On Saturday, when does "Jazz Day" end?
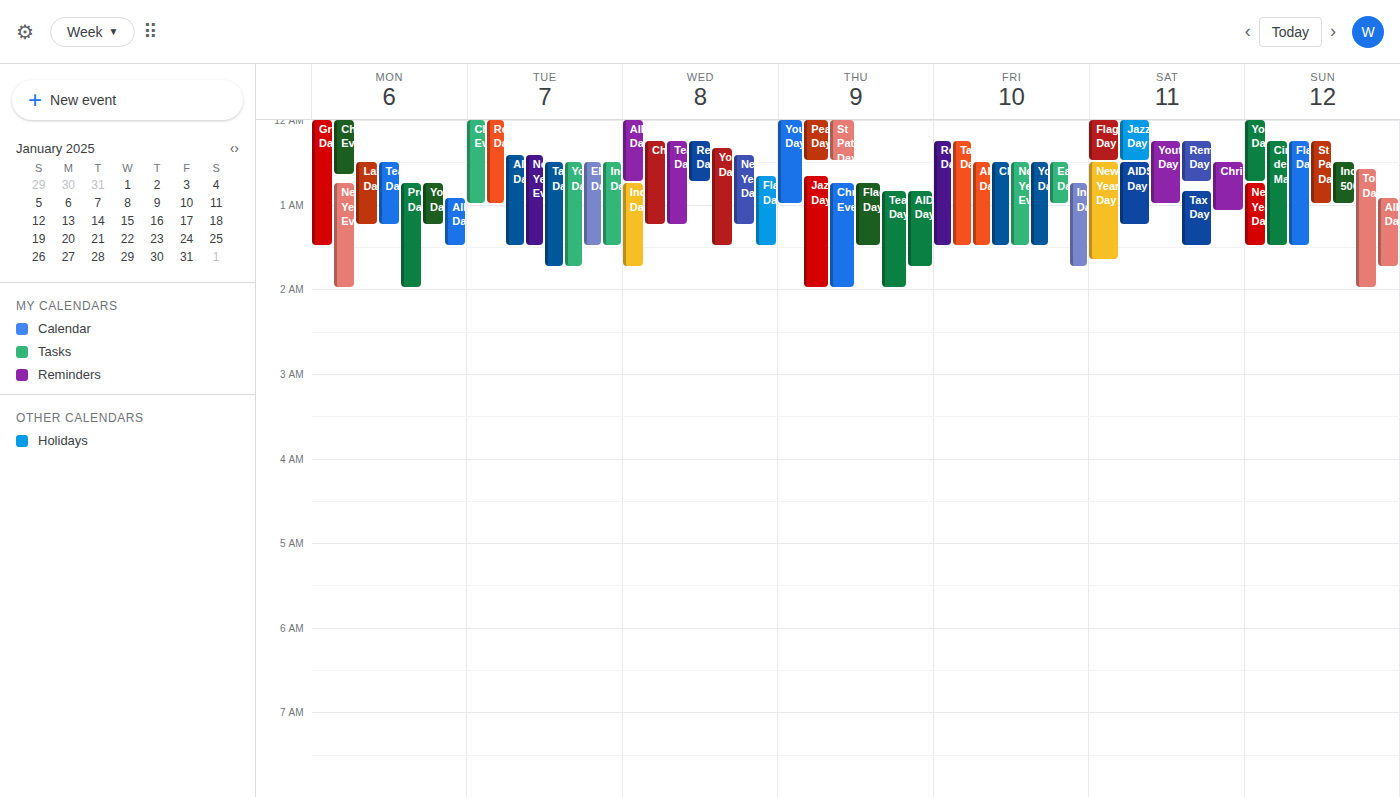
12:30 AM